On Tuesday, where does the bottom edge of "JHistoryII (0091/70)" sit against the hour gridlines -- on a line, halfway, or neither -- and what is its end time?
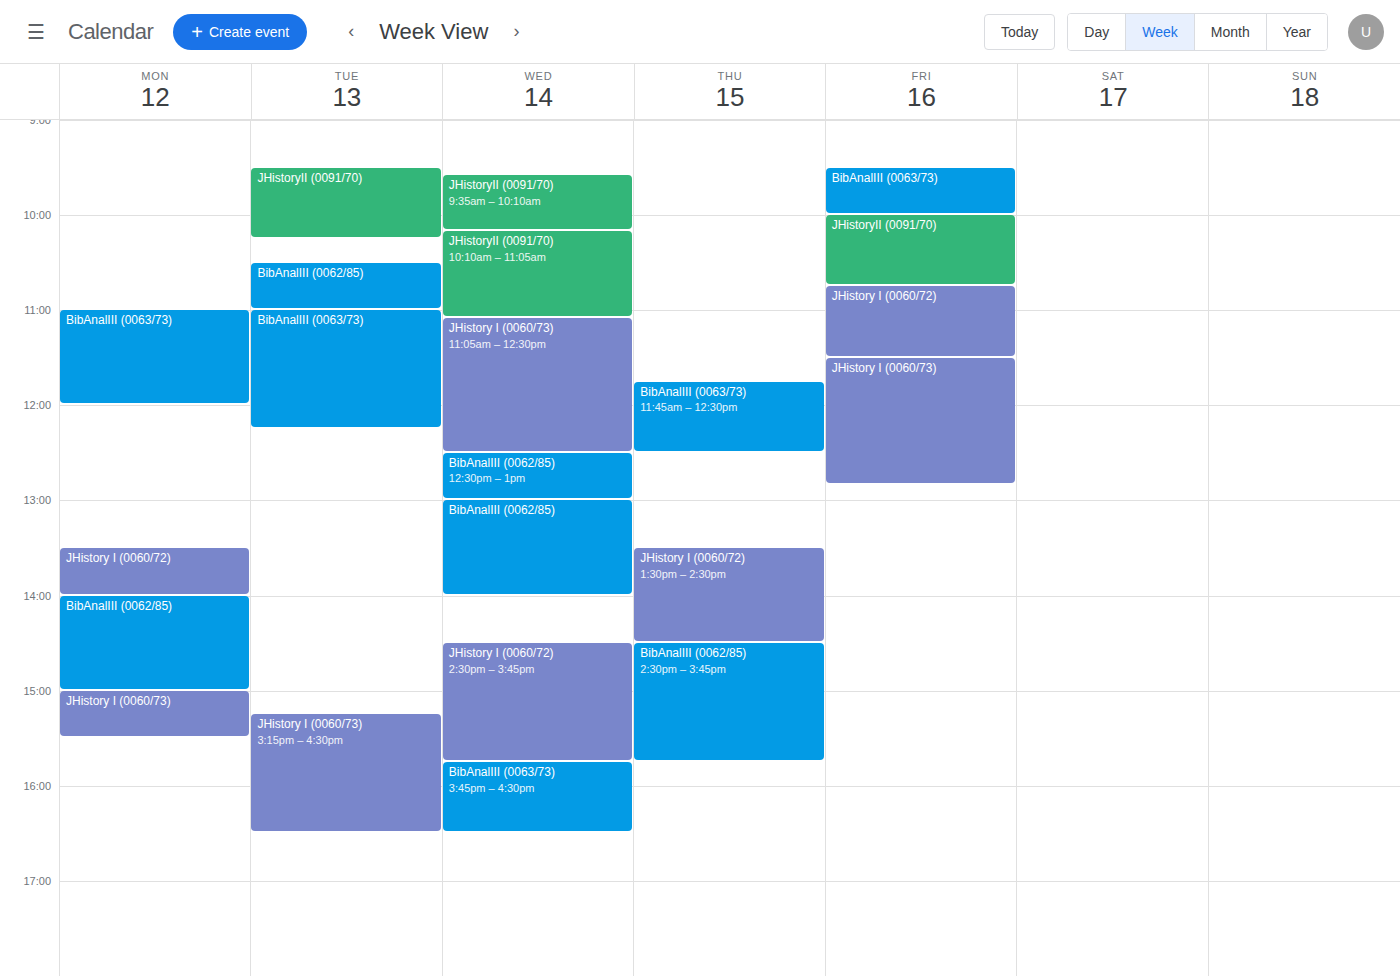
10:15 AM -- neither: a quarter of the way from the 10 AM line to the 11 AM line.